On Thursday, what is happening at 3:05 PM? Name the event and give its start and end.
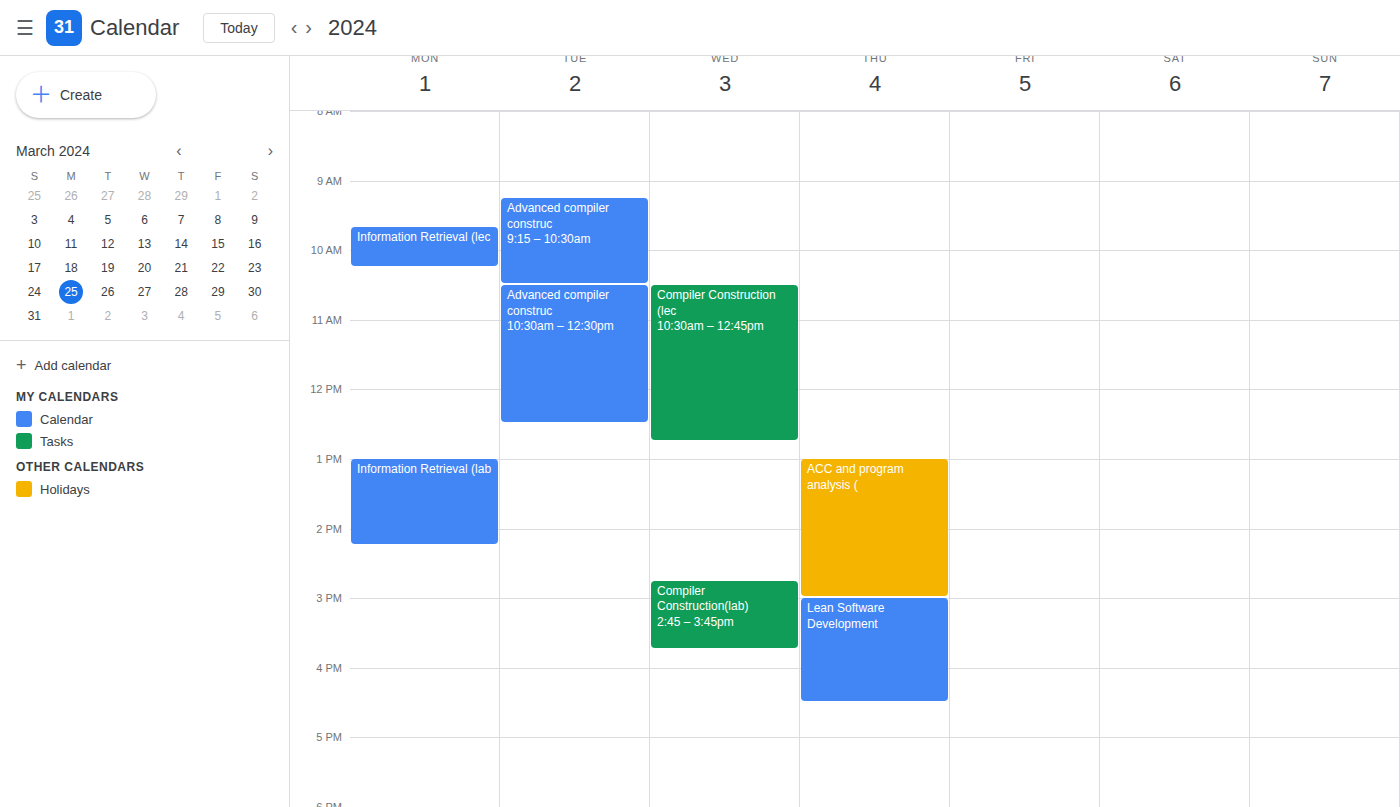
"Lean Software Development", 3:00 PM to 4:30 PM